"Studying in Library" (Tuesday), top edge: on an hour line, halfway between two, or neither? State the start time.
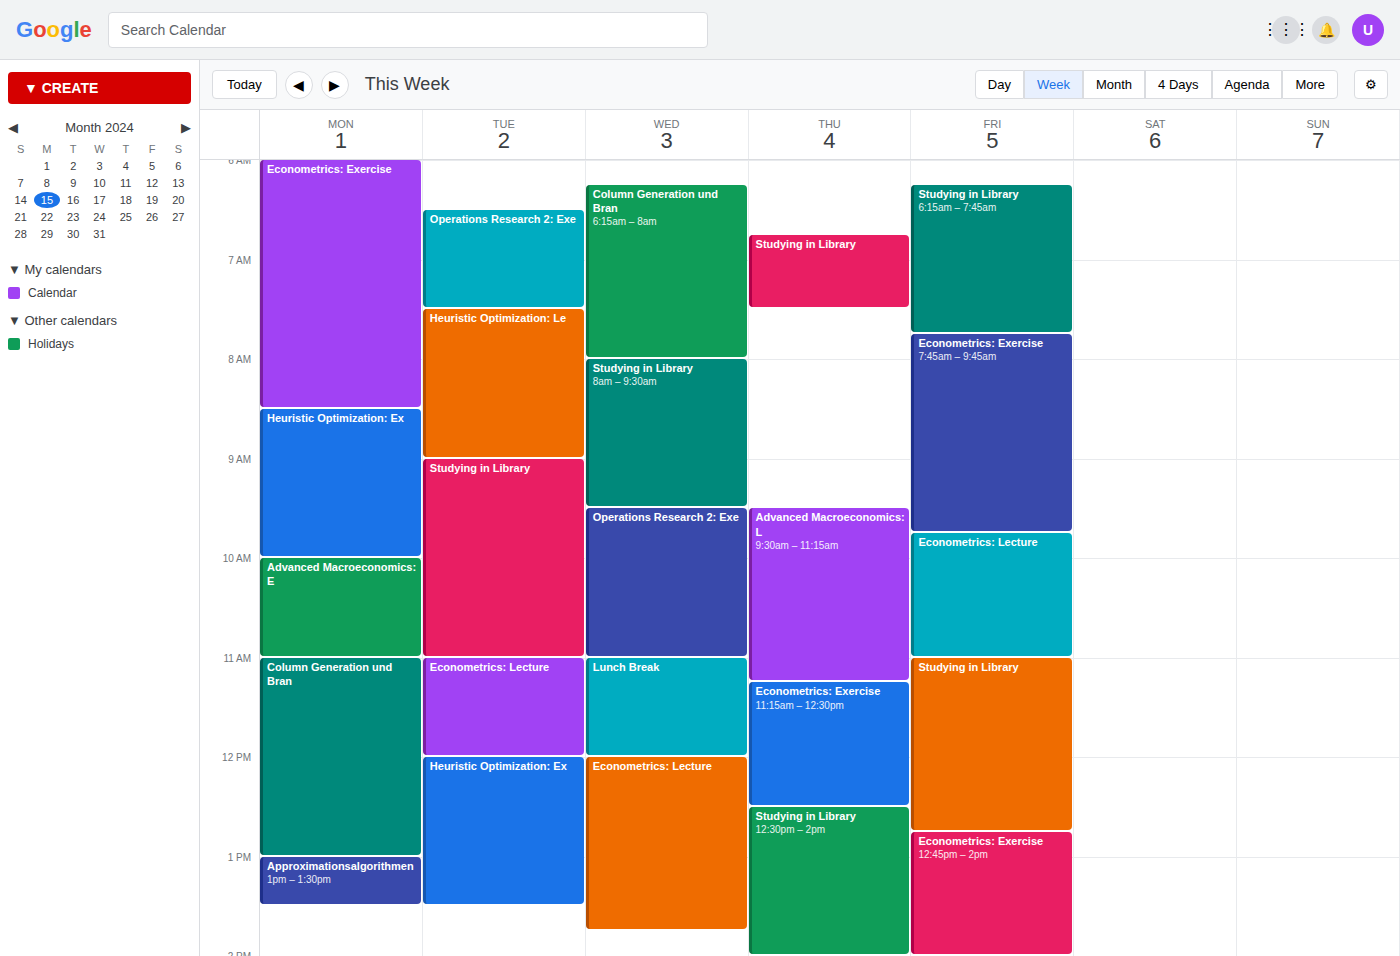
09:00 -- exactly on the 09:00 line.